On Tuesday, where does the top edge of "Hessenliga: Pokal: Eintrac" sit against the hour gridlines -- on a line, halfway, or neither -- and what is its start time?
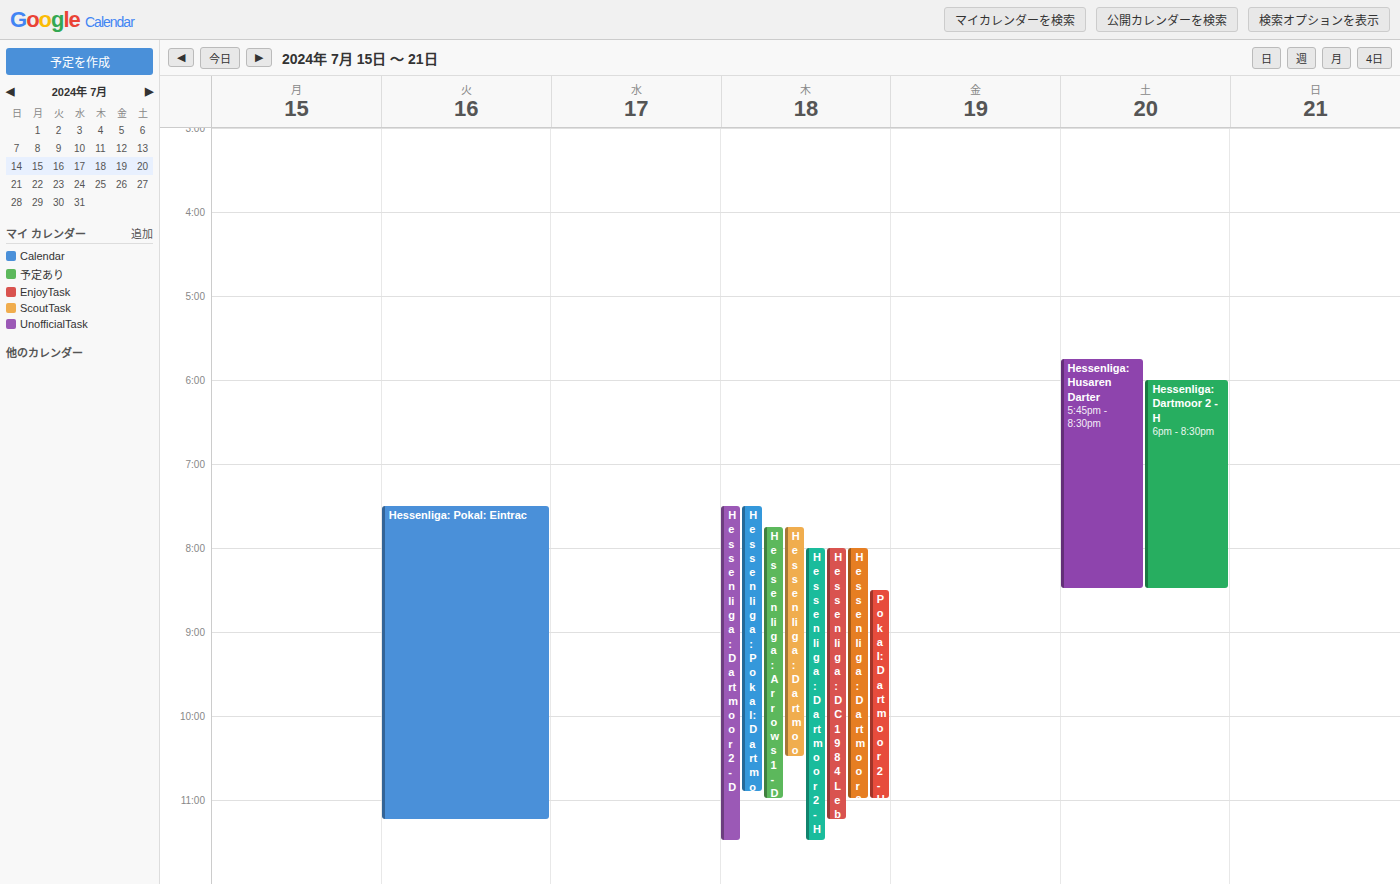
19:30 -- halfway between the 19:00 and 20:00 lines.